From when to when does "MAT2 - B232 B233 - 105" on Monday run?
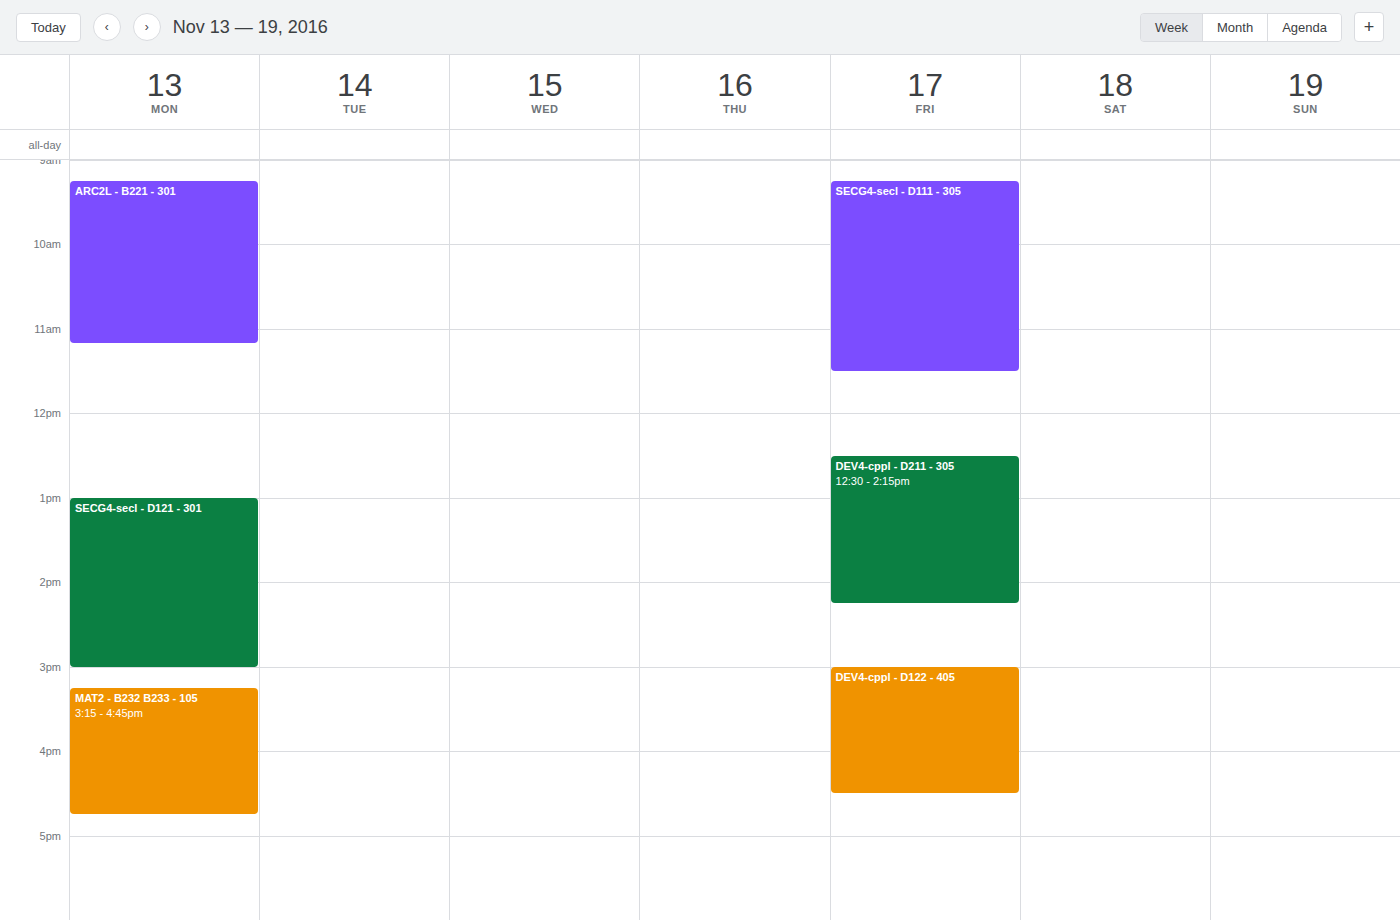
3:15 PM to 4:45 PM